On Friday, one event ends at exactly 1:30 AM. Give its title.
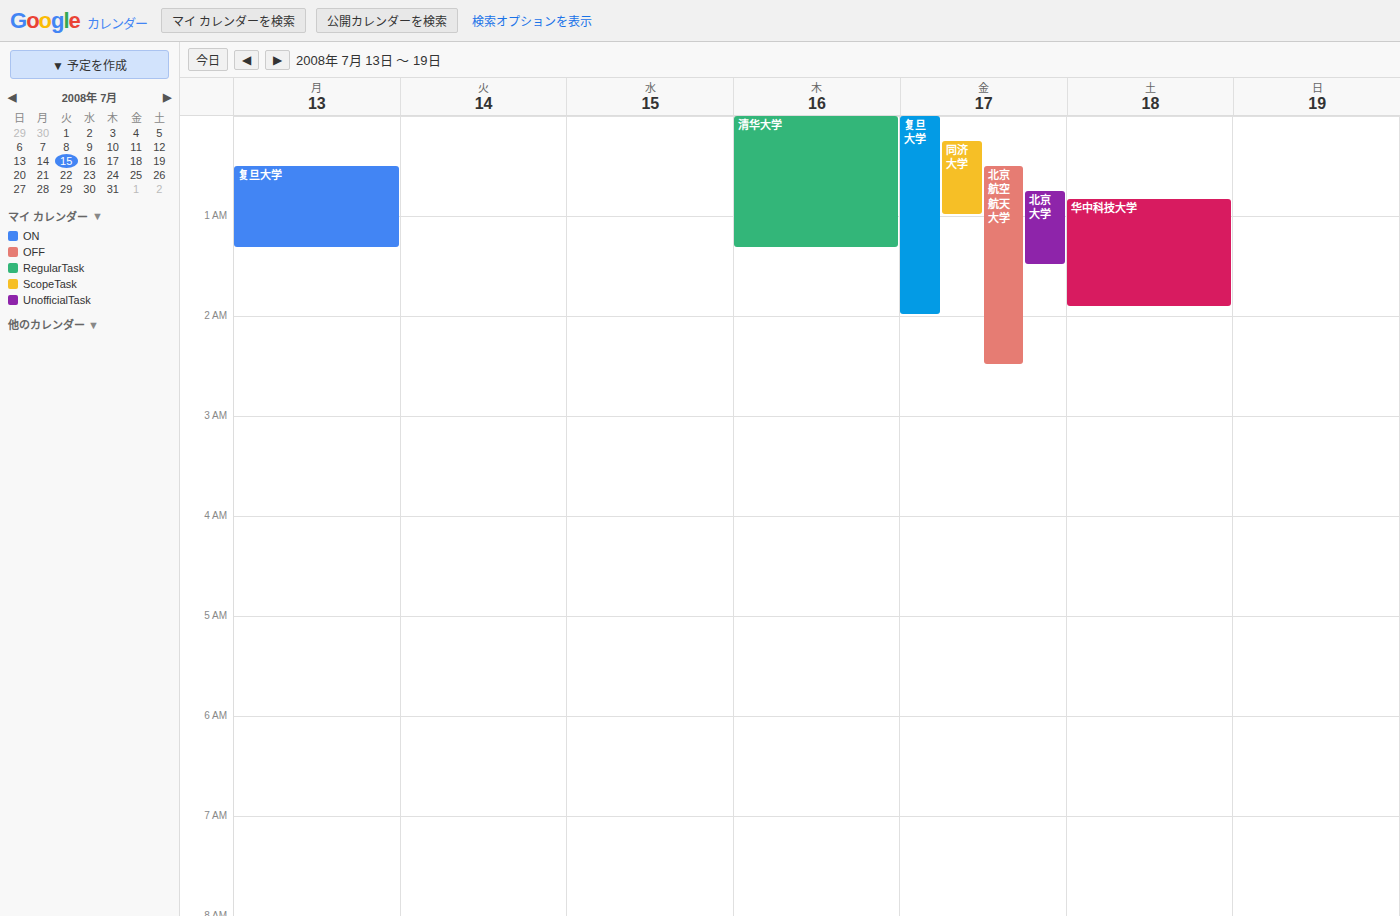
"北京大学"